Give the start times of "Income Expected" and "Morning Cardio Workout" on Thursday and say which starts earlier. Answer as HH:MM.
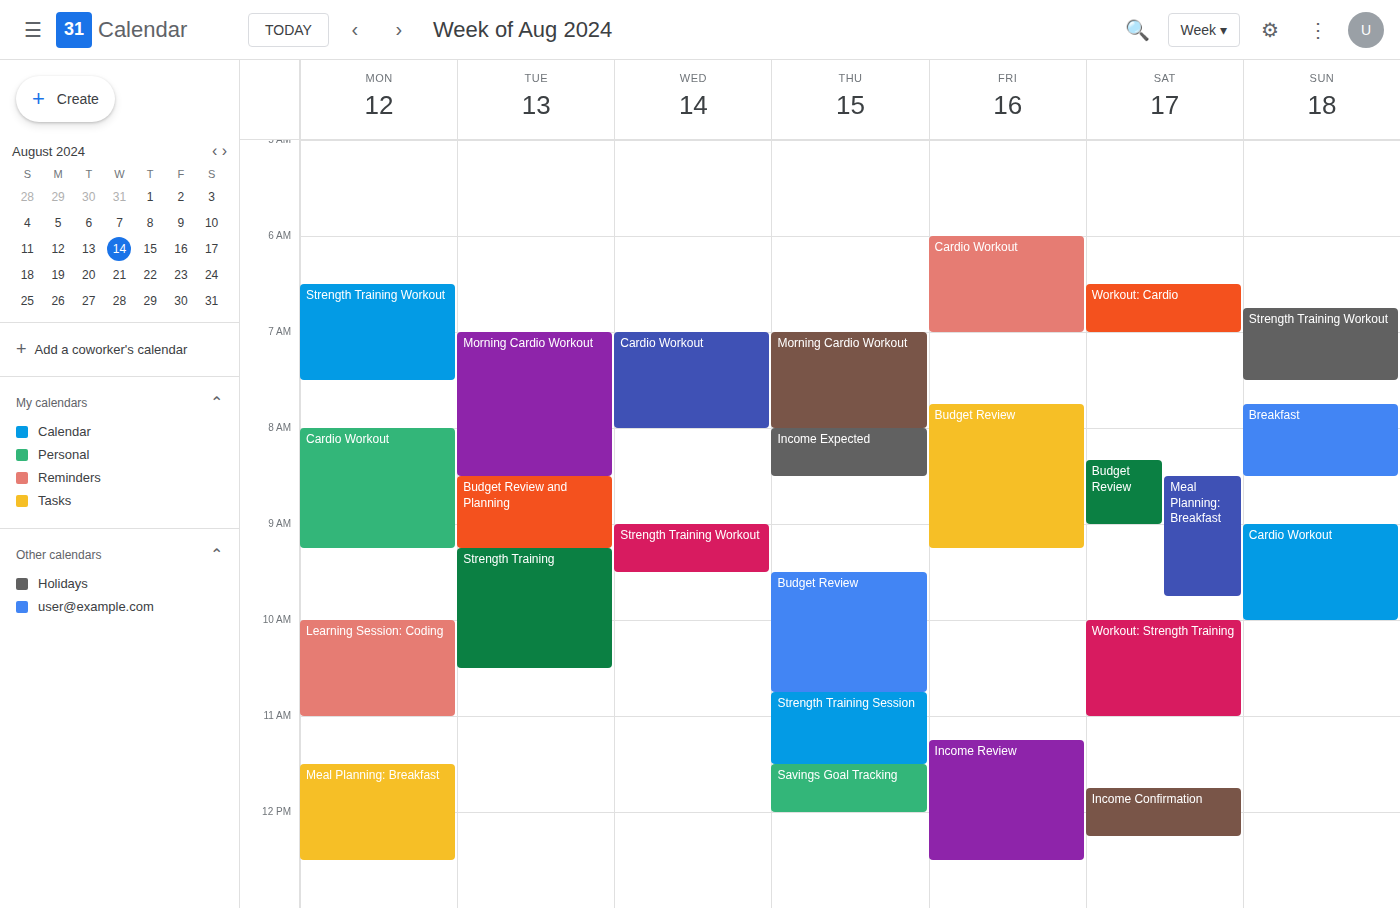
"Morning Cardio Workout" 07:00; "Income Expected" 08:00.